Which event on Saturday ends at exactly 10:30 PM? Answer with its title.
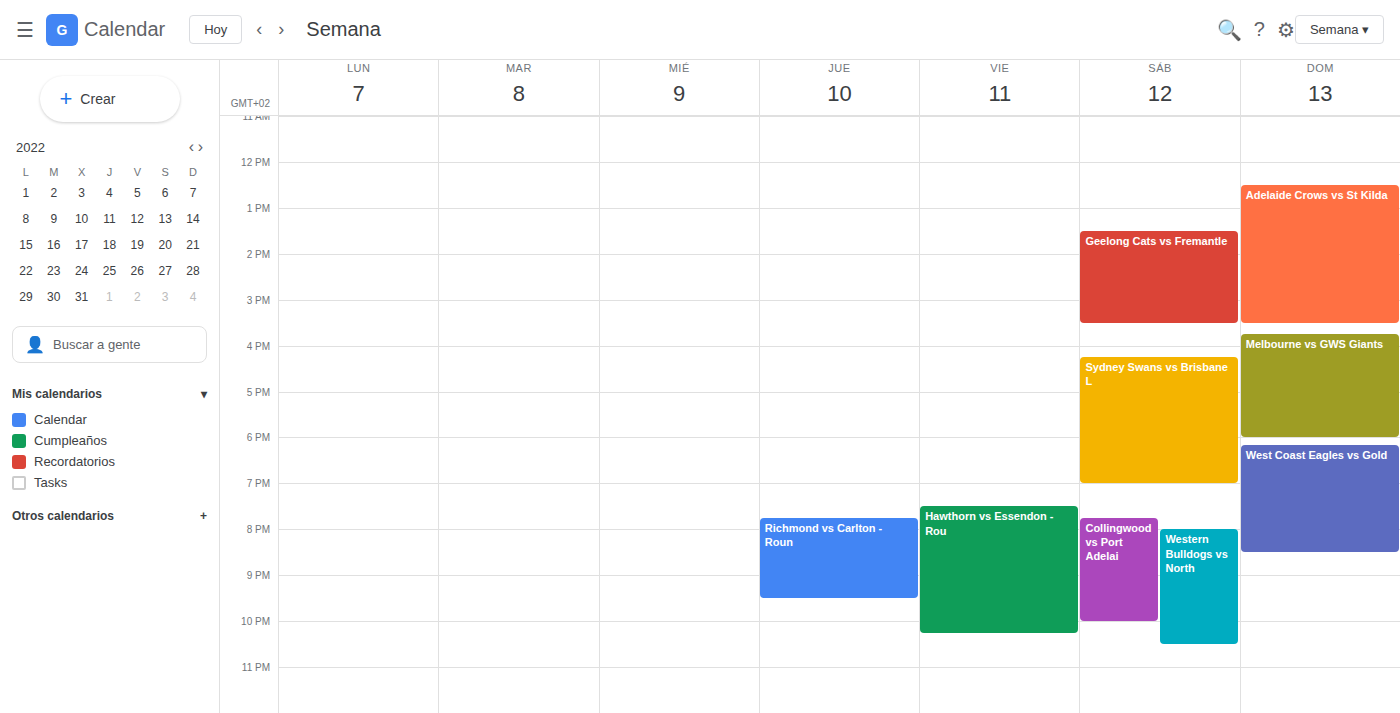
"Western Bulldogs vs North"